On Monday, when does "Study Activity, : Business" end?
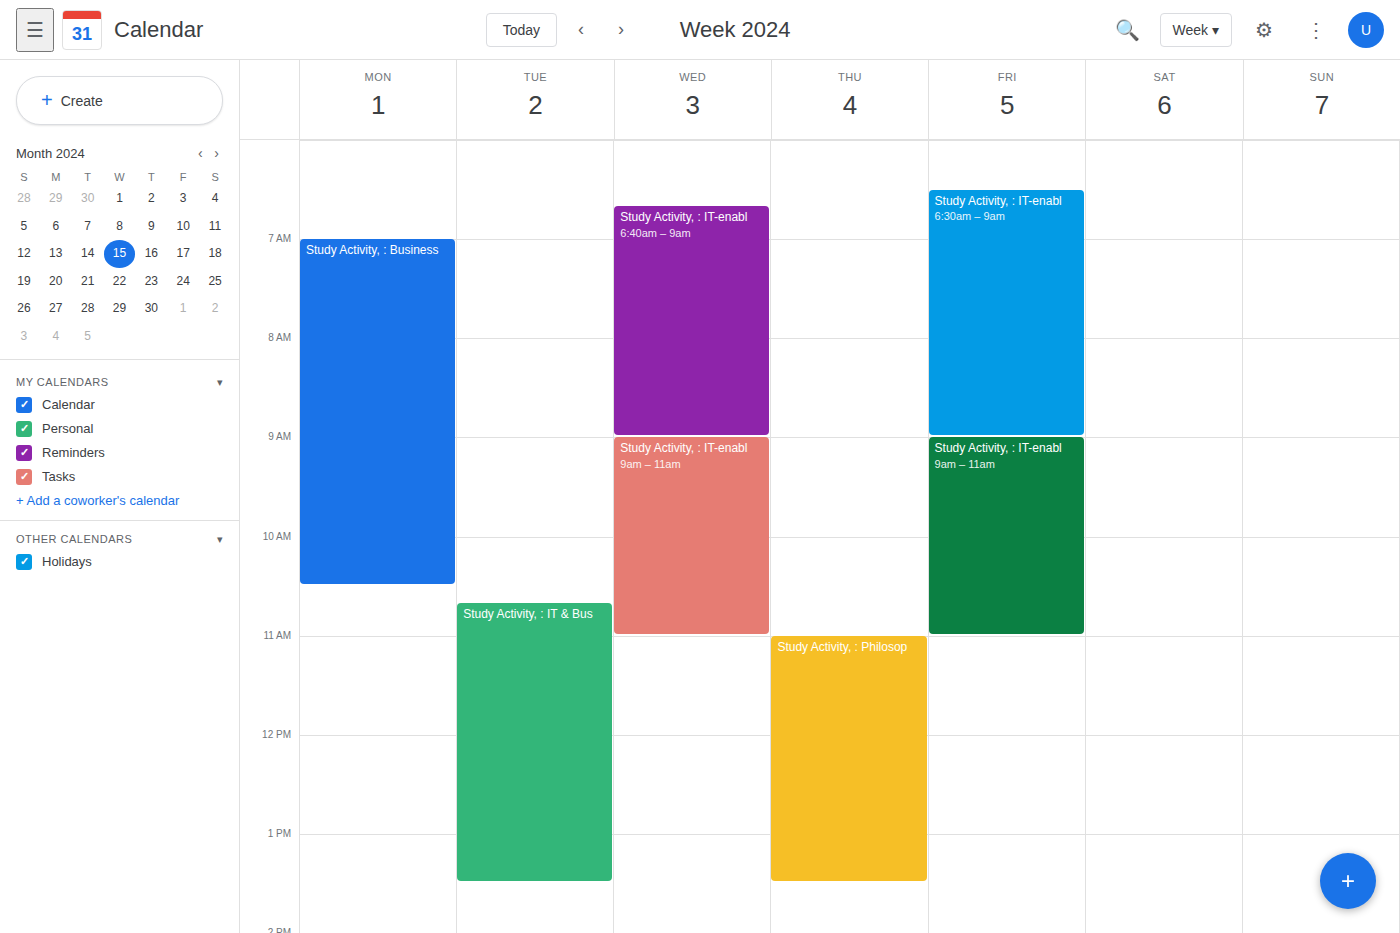
10:30 AM